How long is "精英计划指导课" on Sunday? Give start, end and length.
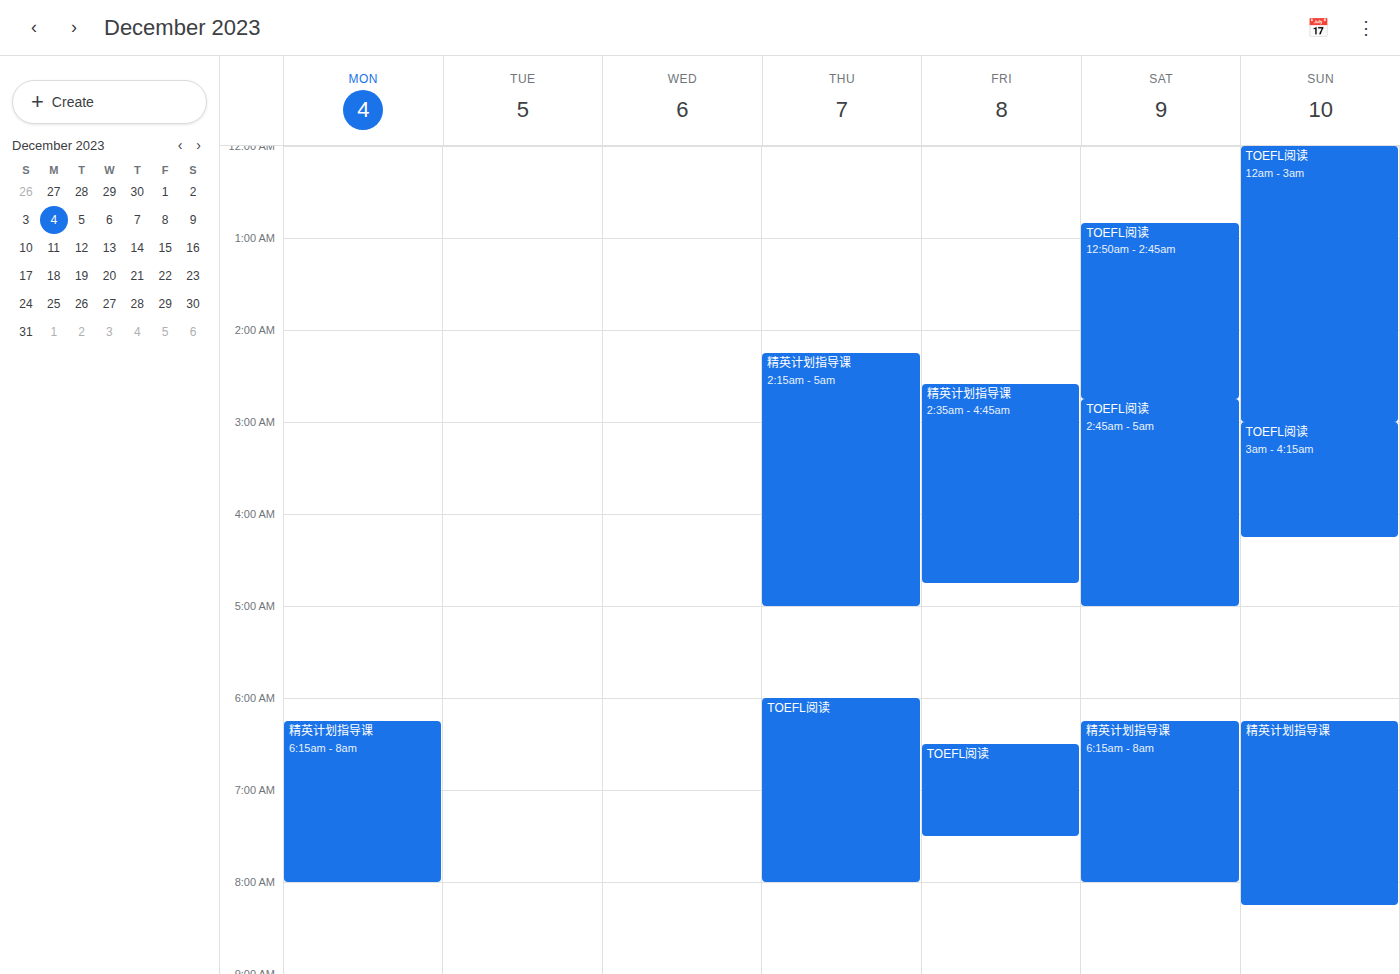
6:15 AM to 8:15 AM, 2 hours